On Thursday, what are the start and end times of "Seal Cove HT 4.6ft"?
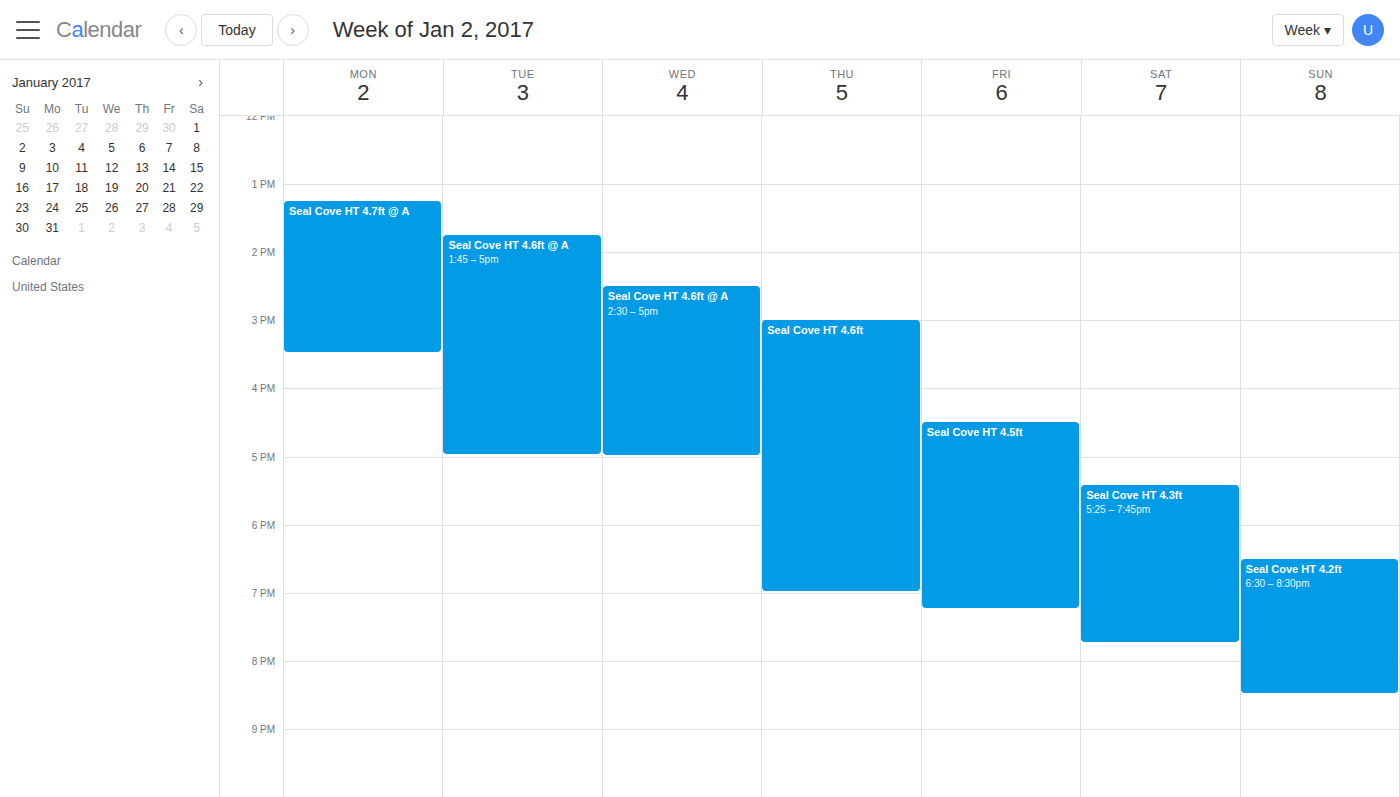
3:00 PM to 7:00 PM